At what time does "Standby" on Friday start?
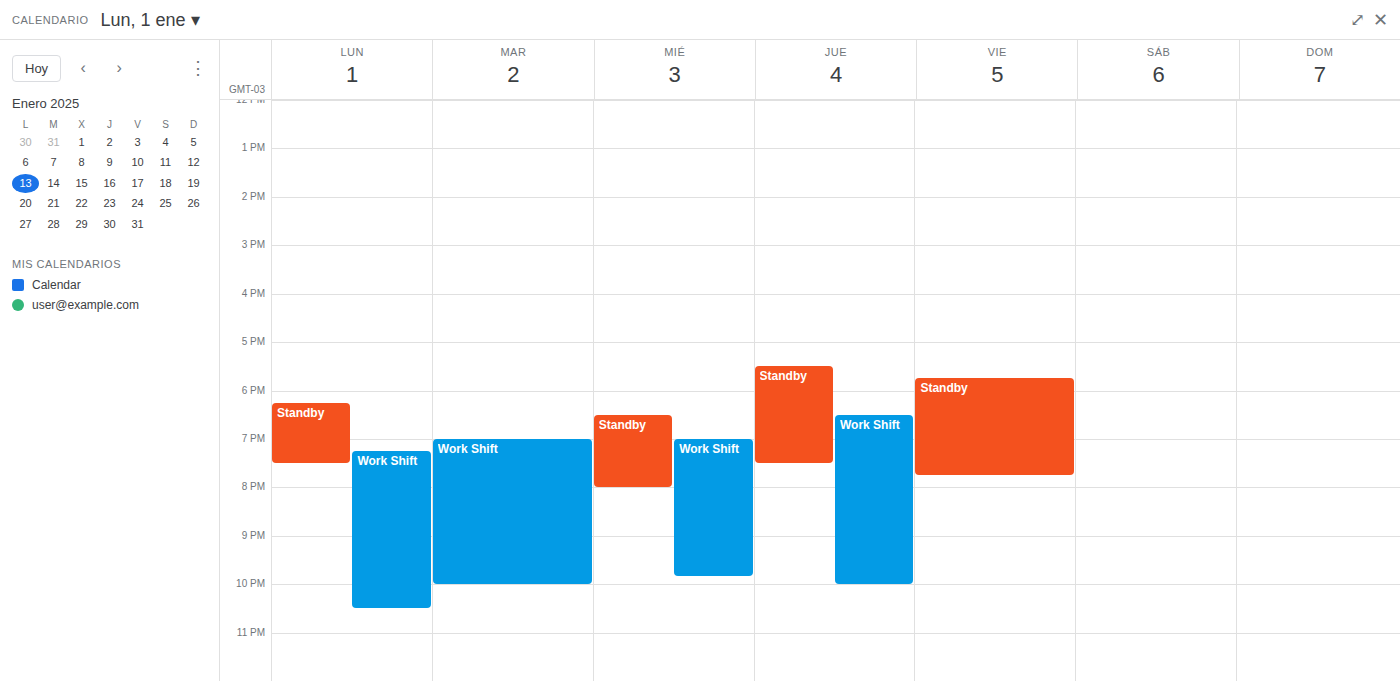
17:45